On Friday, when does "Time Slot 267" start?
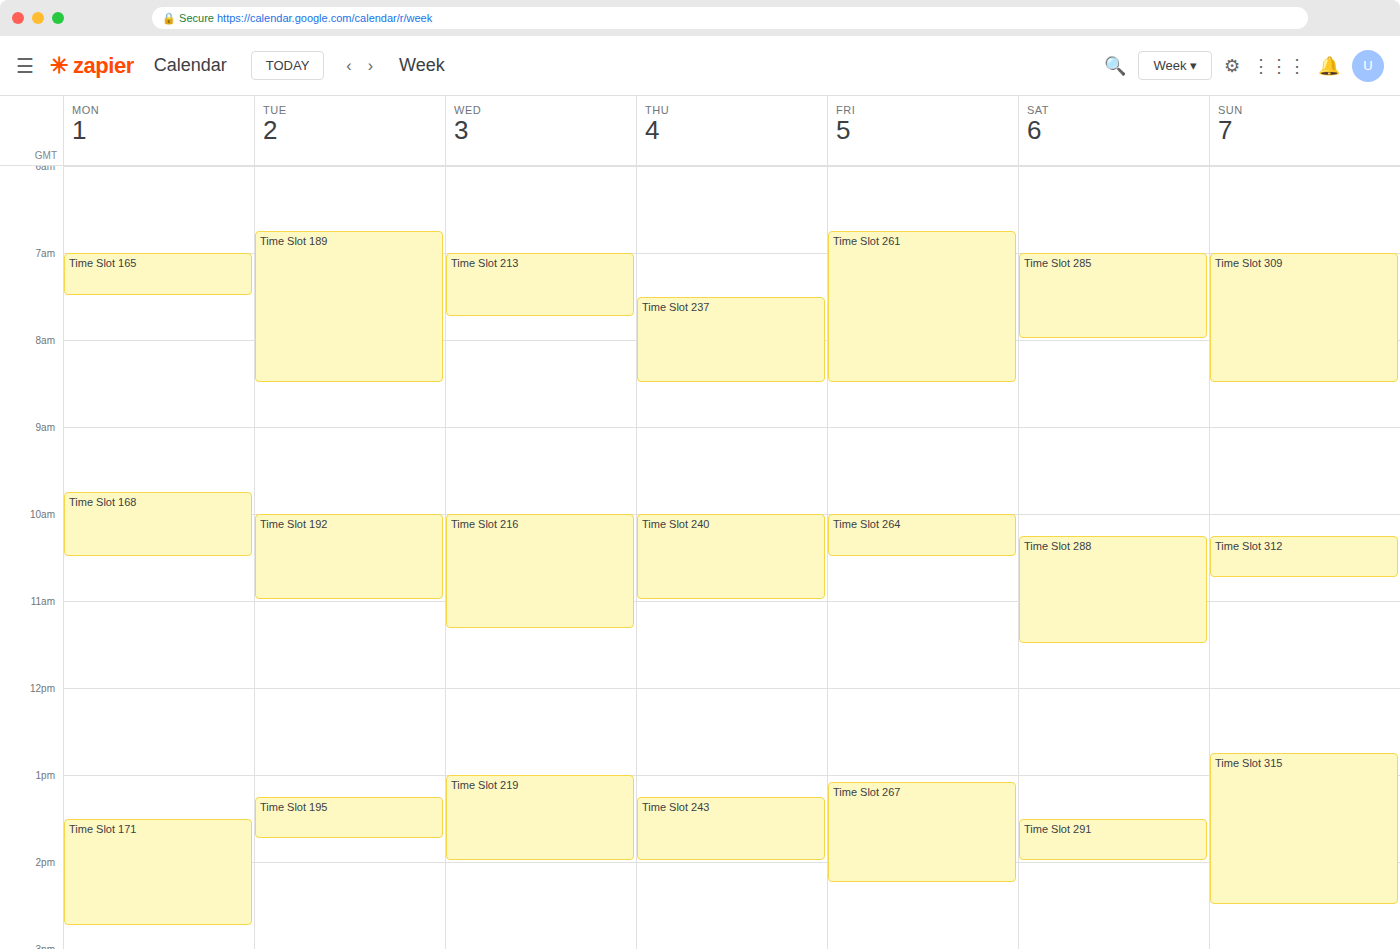
1:05 PM